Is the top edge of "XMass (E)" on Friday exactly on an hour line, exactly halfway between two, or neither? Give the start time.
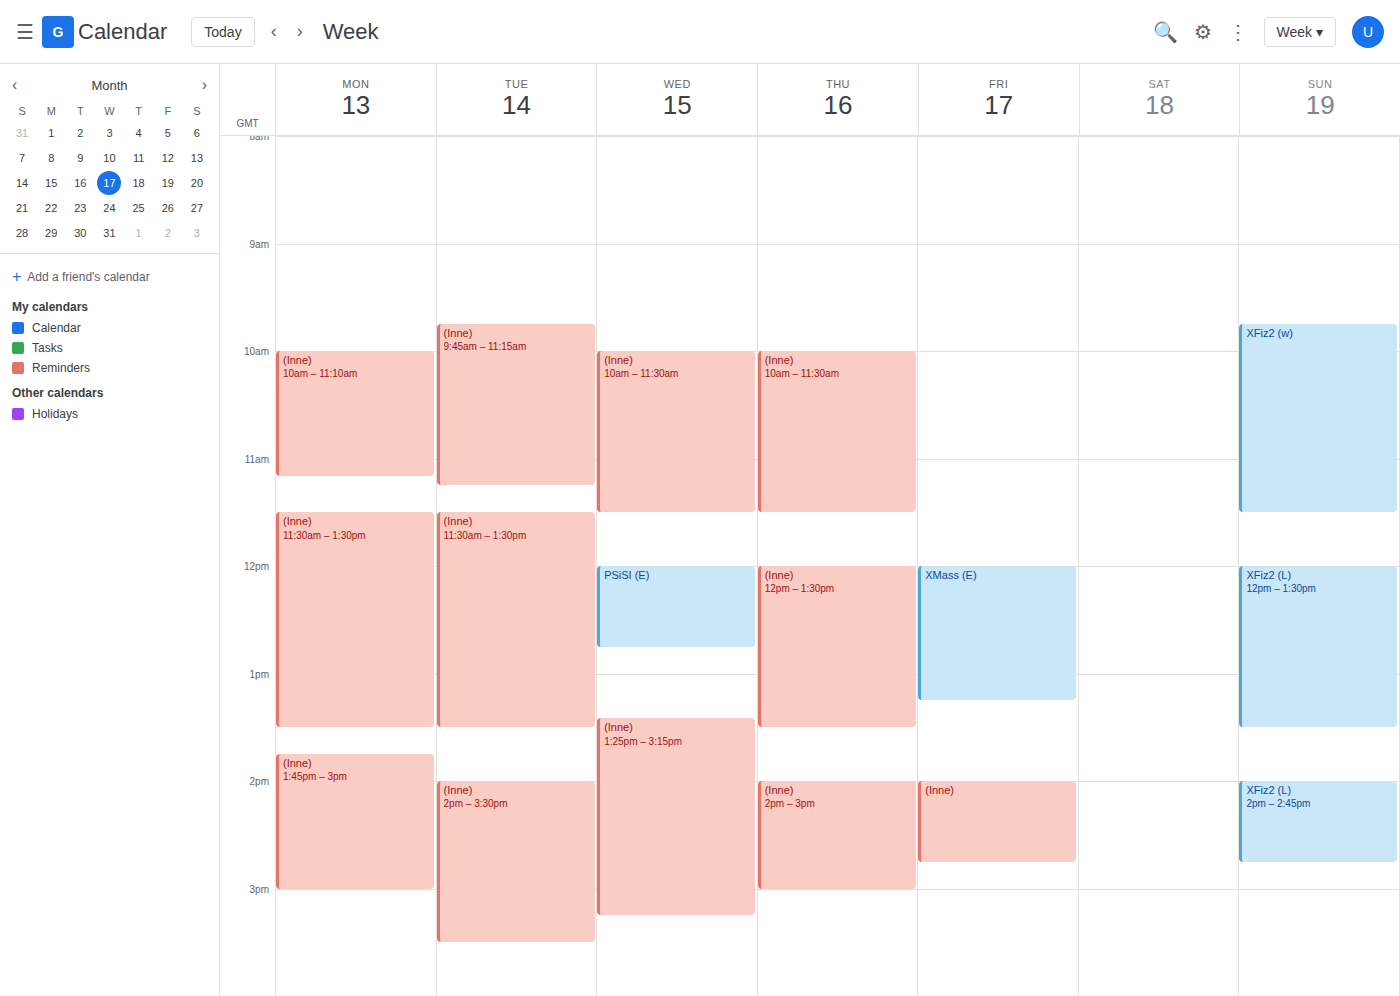
12:00 PM -- exactly on the 12 PM line.